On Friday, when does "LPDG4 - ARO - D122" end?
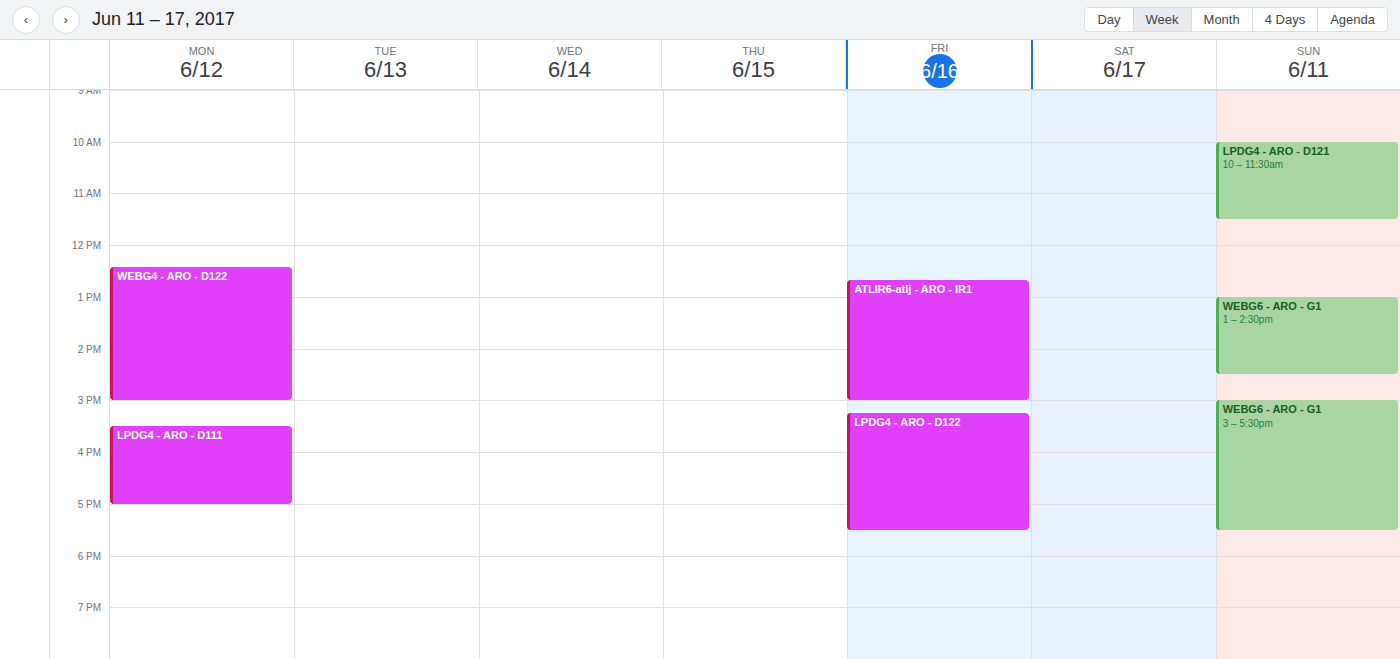
5:30 PM